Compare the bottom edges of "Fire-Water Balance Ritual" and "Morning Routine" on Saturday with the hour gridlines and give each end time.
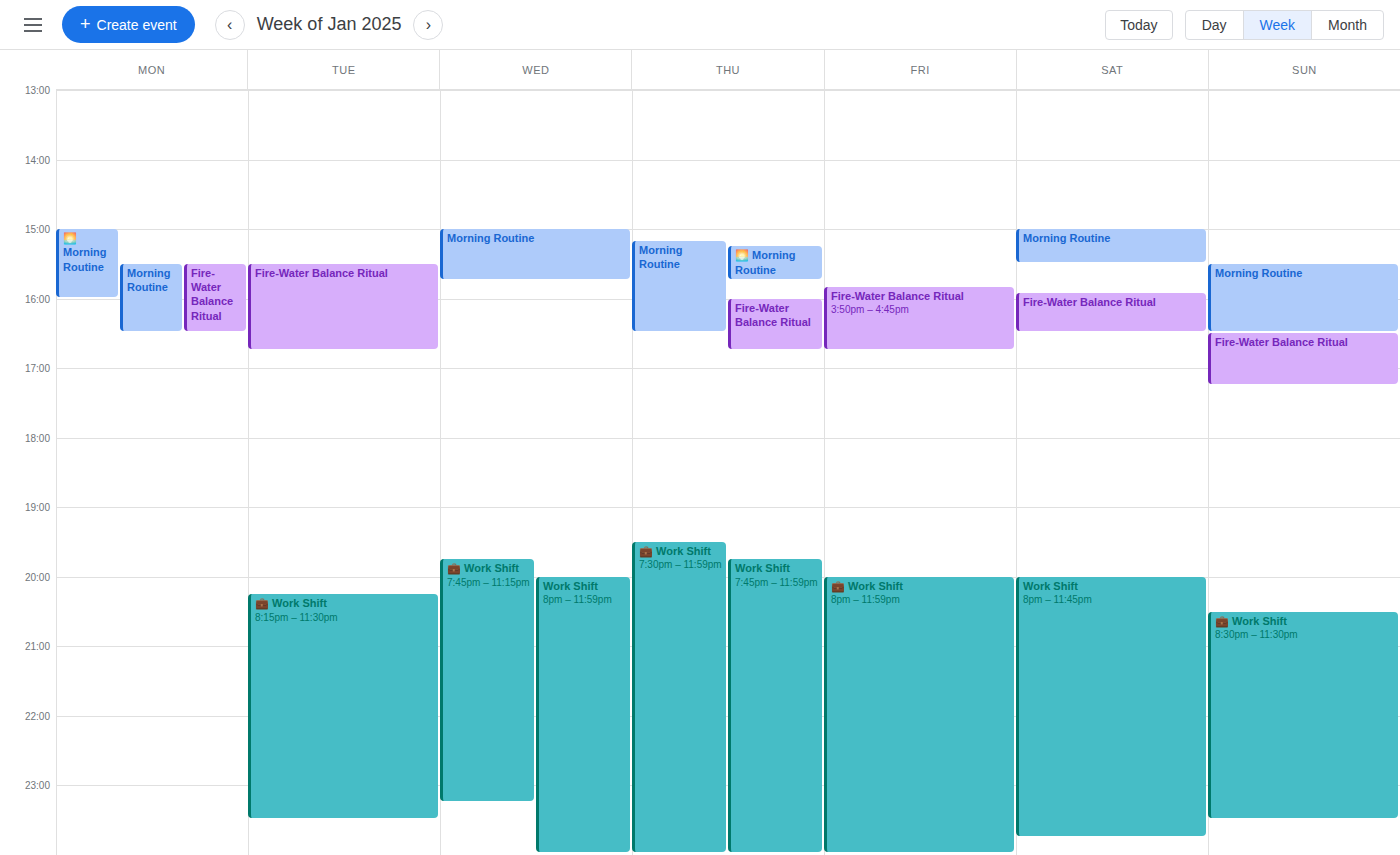
"Fire-Water Balance Ritual": 16:30, halfway between the 16:00 and 17:00 lines. "Morning Routine": 15:30, halfway between the 15:00 and 16:00 lines.